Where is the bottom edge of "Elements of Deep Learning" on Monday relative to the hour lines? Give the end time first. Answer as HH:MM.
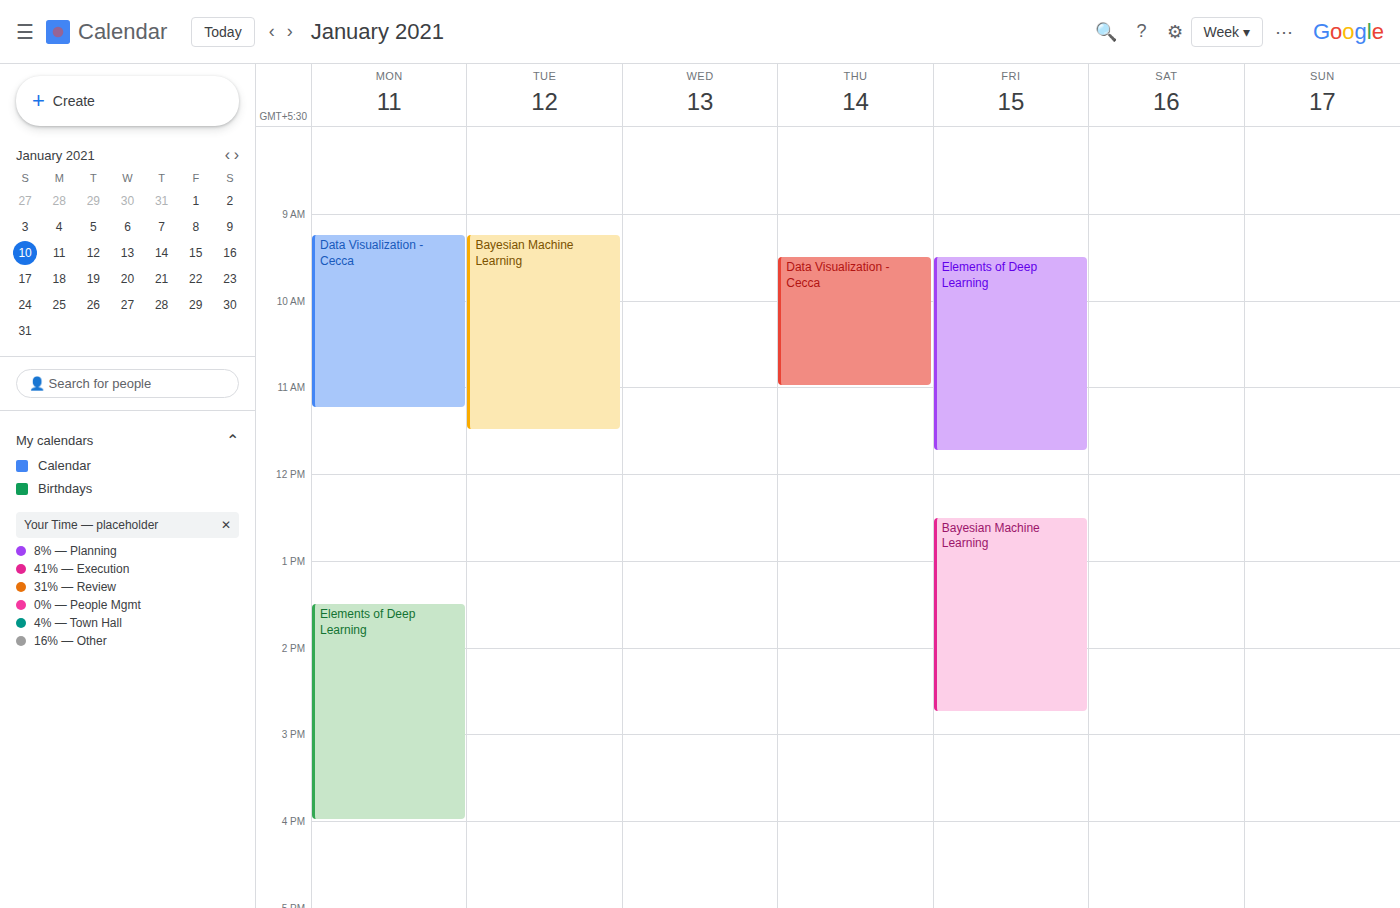
16:00 -- exactly on the 16:00 line.